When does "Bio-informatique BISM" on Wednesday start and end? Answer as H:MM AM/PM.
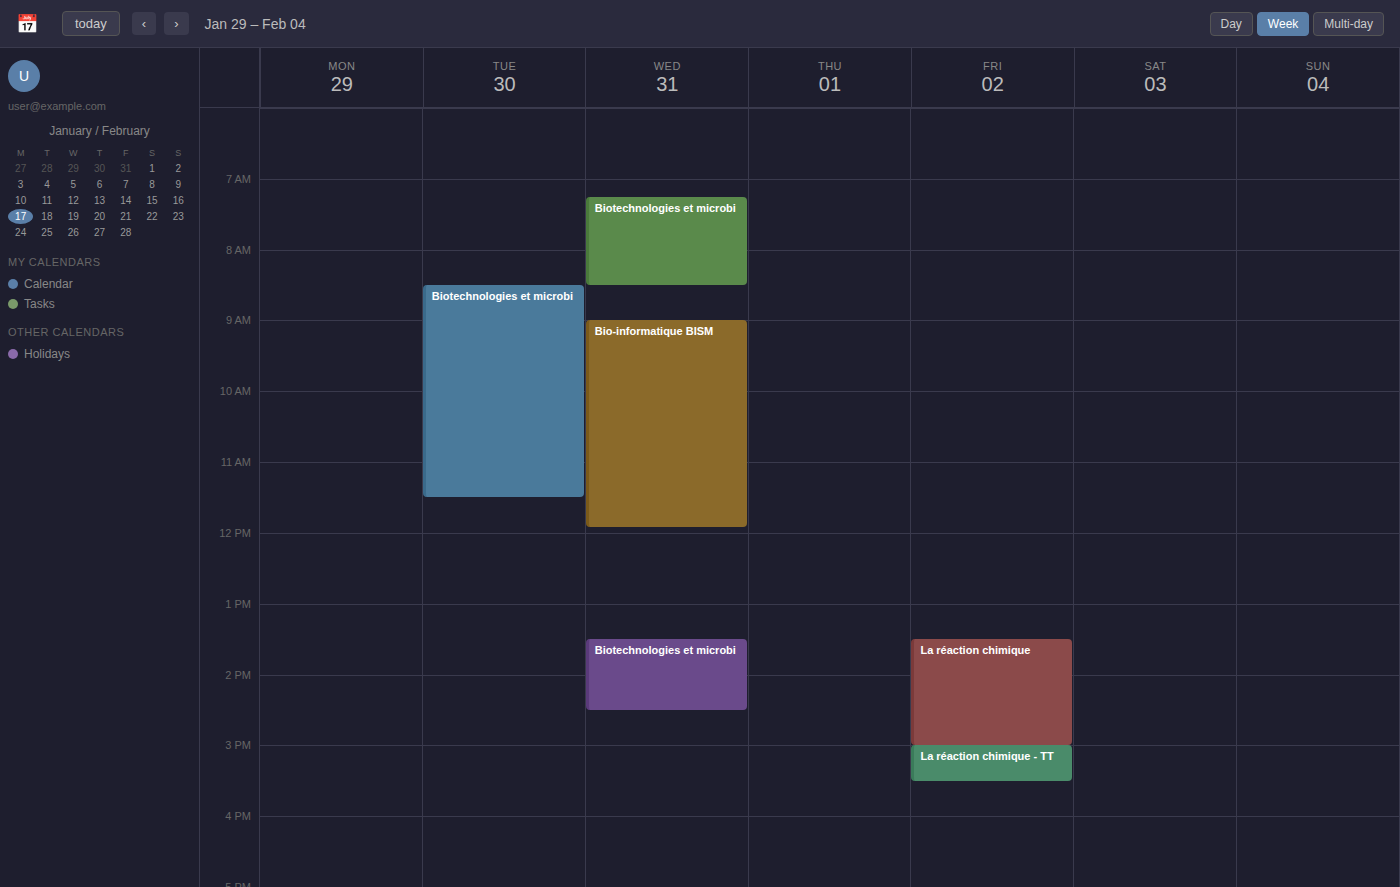
9:00 AM to 11:55 AM